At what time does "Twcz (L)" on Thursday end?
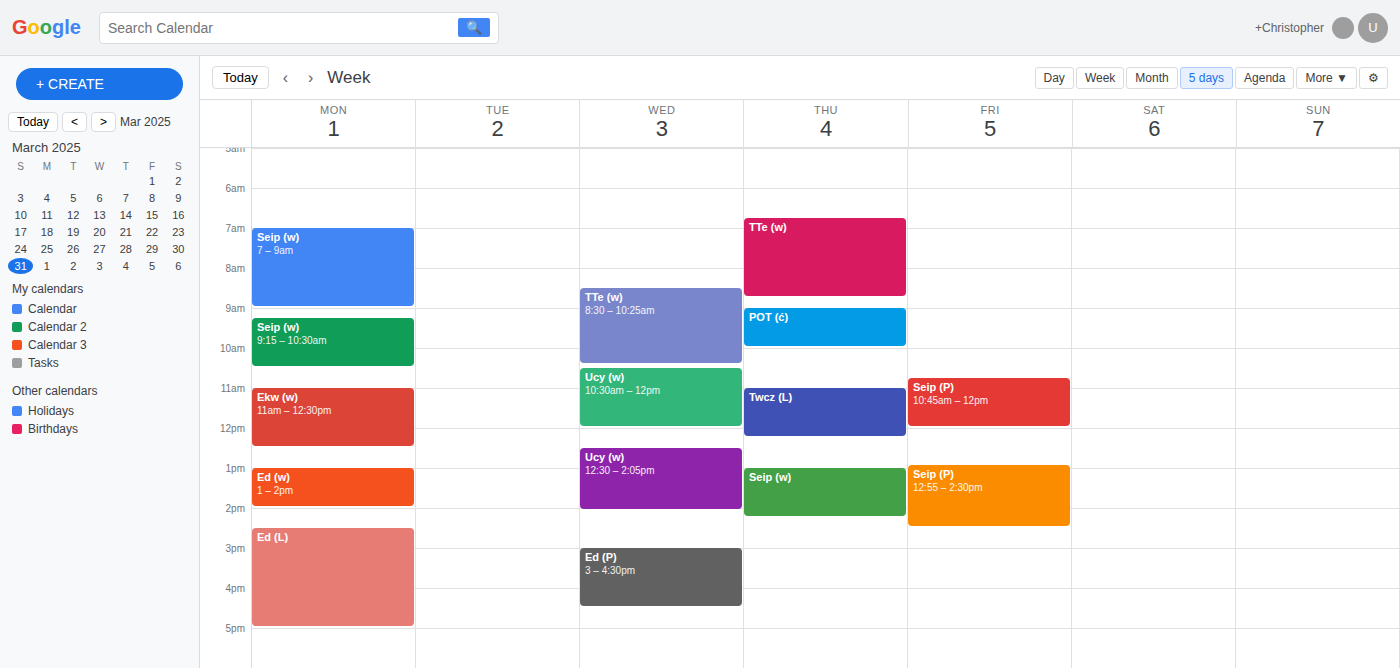
12:15 PM